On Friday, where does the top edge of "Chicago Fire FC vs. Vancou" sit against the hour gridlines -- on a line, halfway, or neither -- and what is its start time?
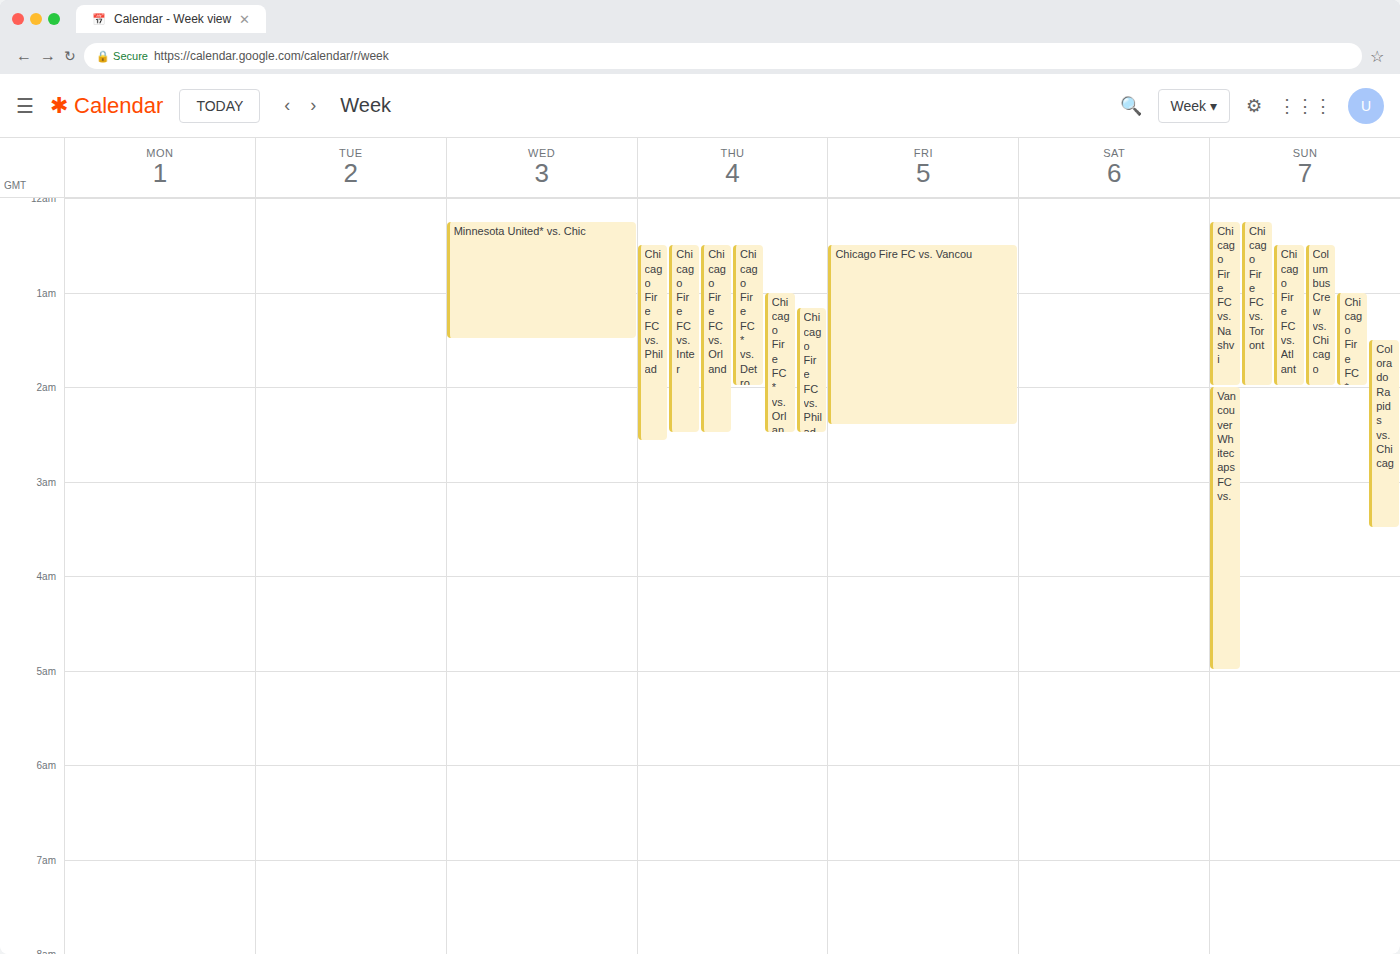
12:30 AM -- halfway between the 12 AM and 1 AM lines.